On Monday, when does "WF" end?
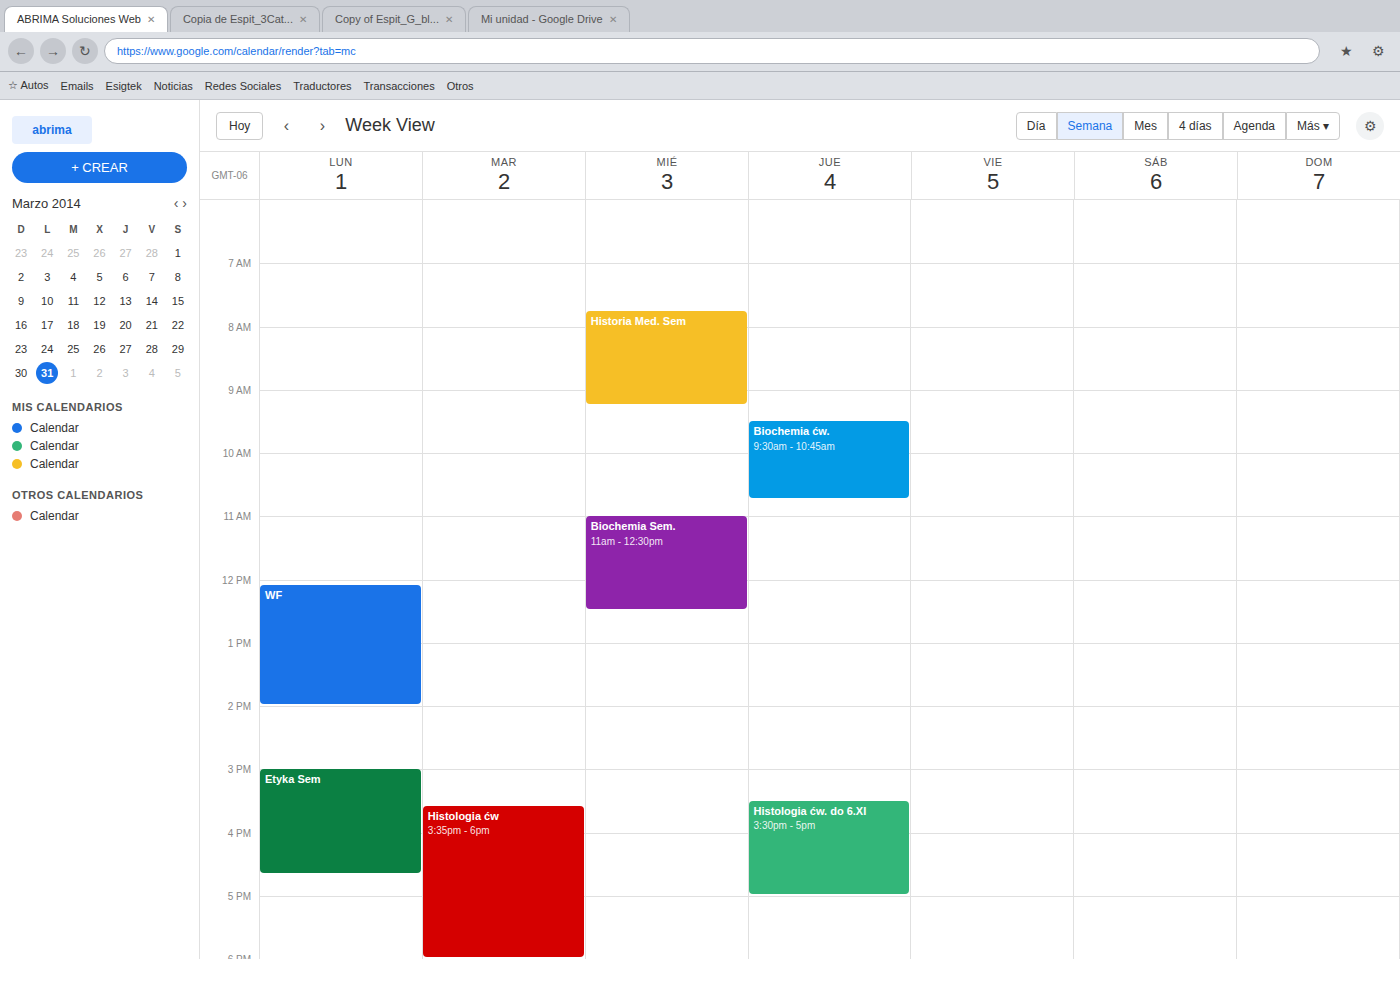
2:00 PM